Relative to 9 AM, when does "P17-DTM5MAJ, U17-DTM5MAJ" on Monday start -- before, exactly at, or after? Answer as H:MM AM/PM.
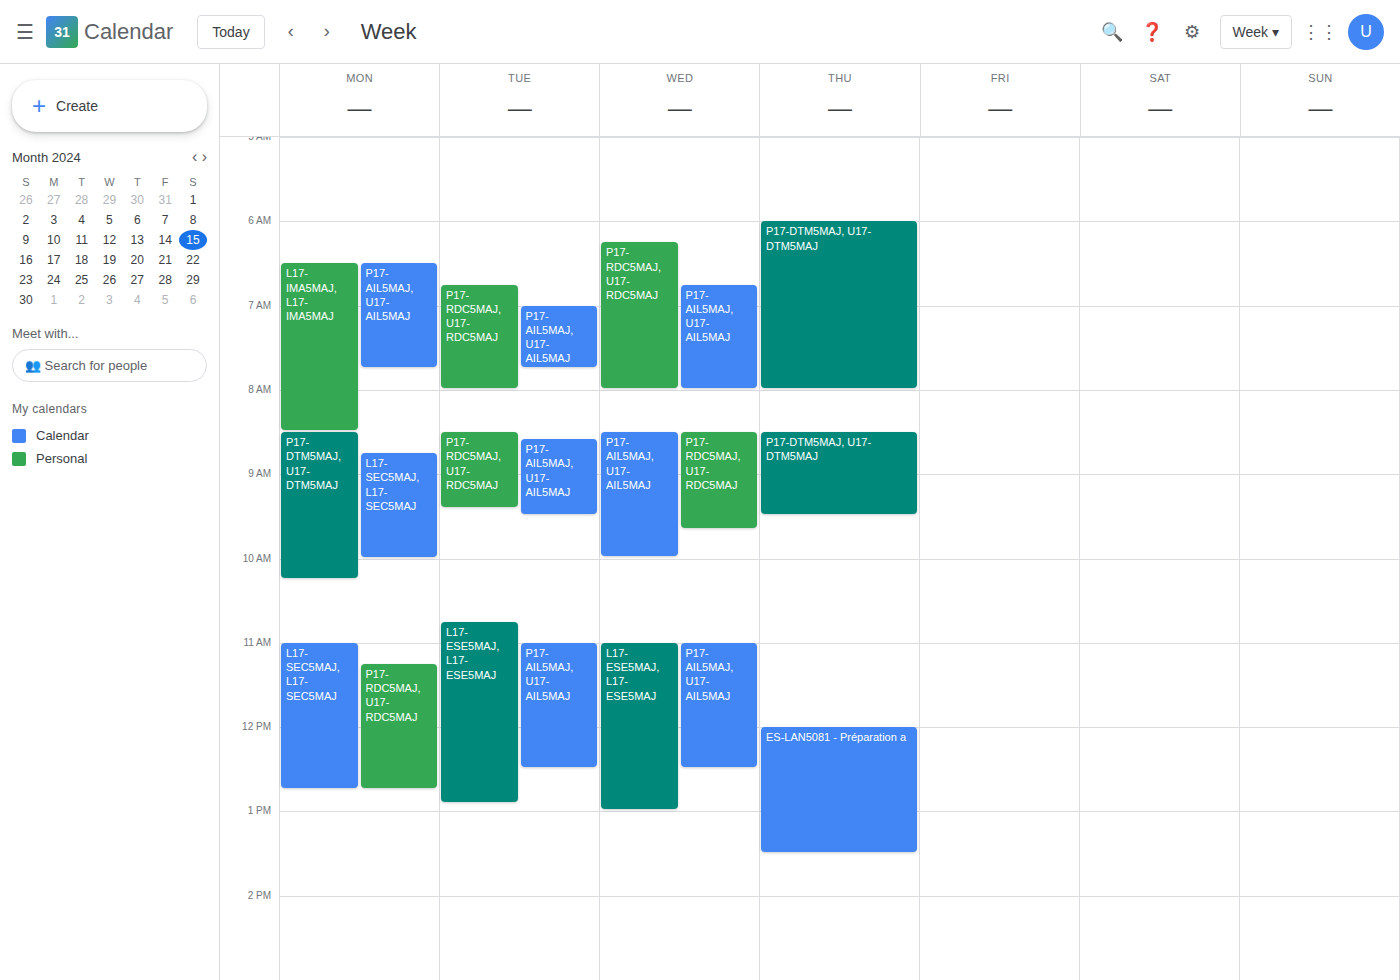
8:30 AM -- before 9 AM, 30 minutes above the 9 AM line.